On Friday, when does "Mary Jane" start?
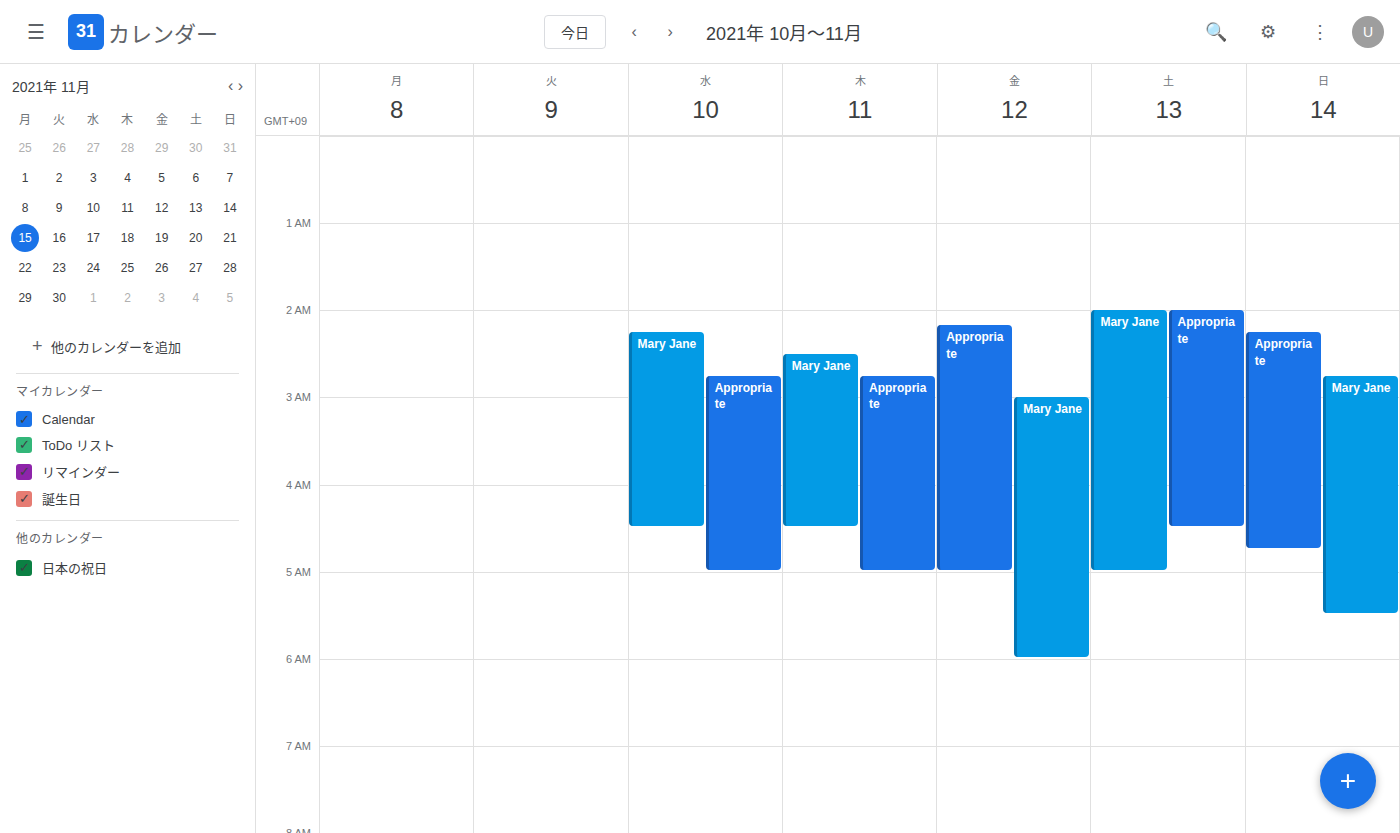
3:00 AM